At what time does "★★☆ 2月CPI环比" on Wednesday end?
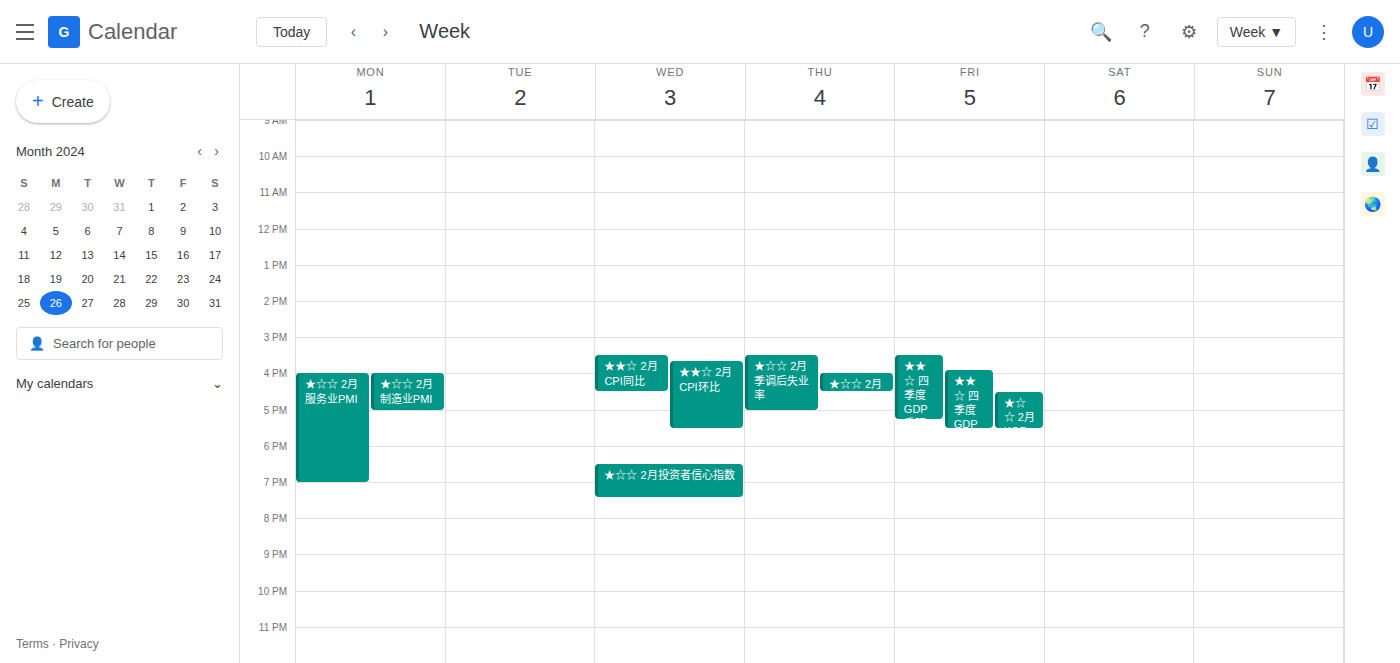
5:30 PM